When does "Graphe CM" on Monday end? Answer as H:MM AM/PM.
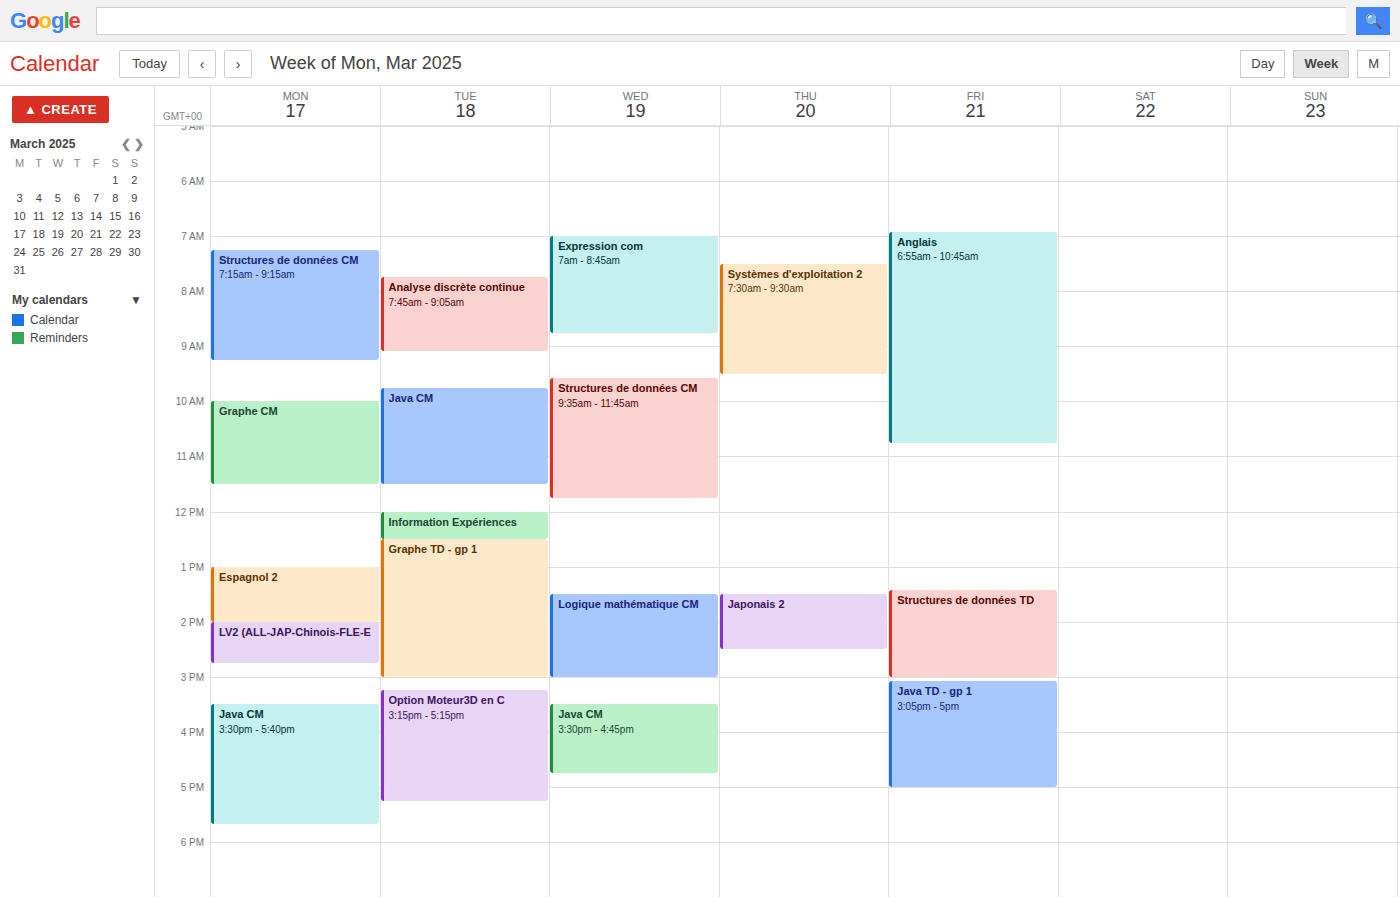
11:30 AM